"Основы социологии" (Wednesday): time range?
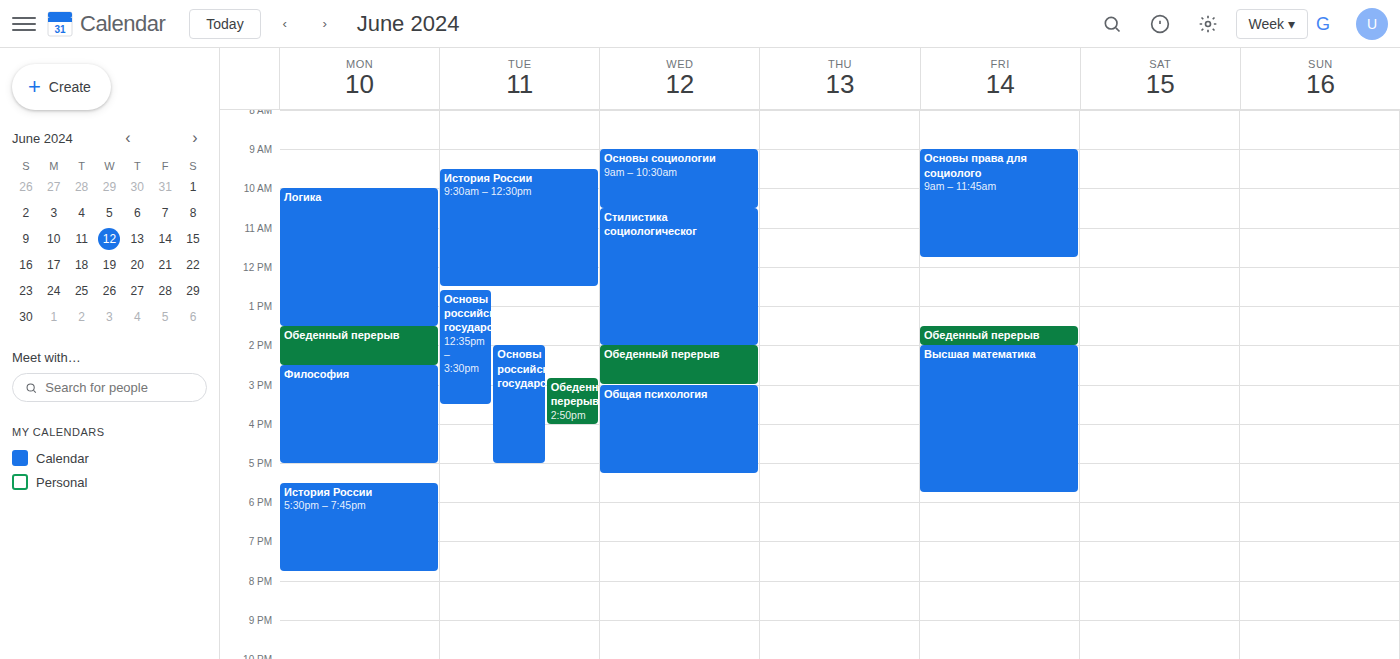
9:00 AM to 10:30 AM